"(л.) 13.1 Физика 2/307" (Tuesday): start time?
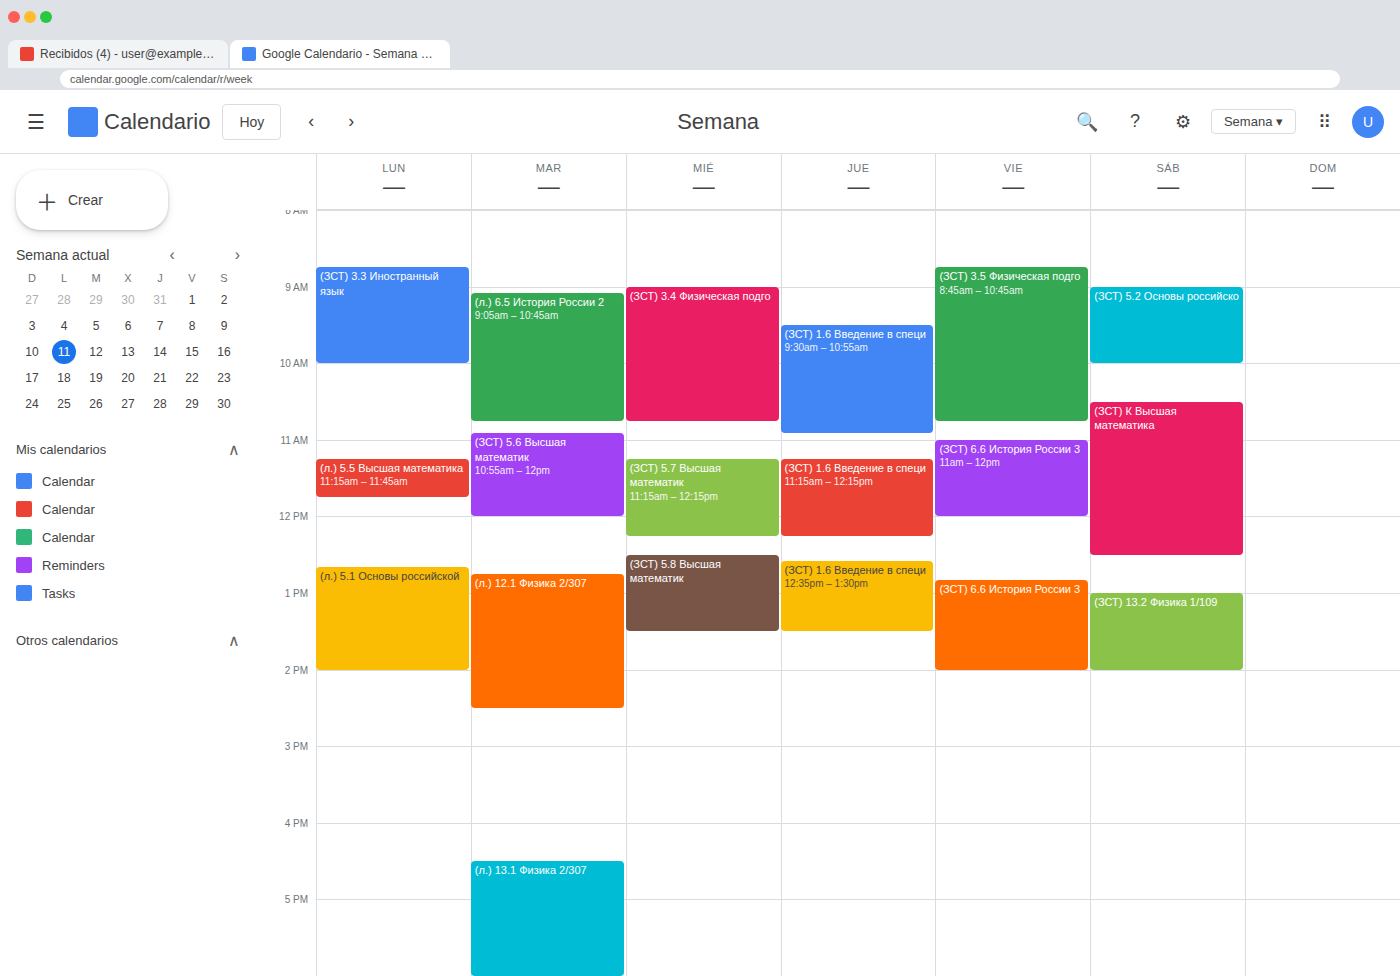
4:30 PM